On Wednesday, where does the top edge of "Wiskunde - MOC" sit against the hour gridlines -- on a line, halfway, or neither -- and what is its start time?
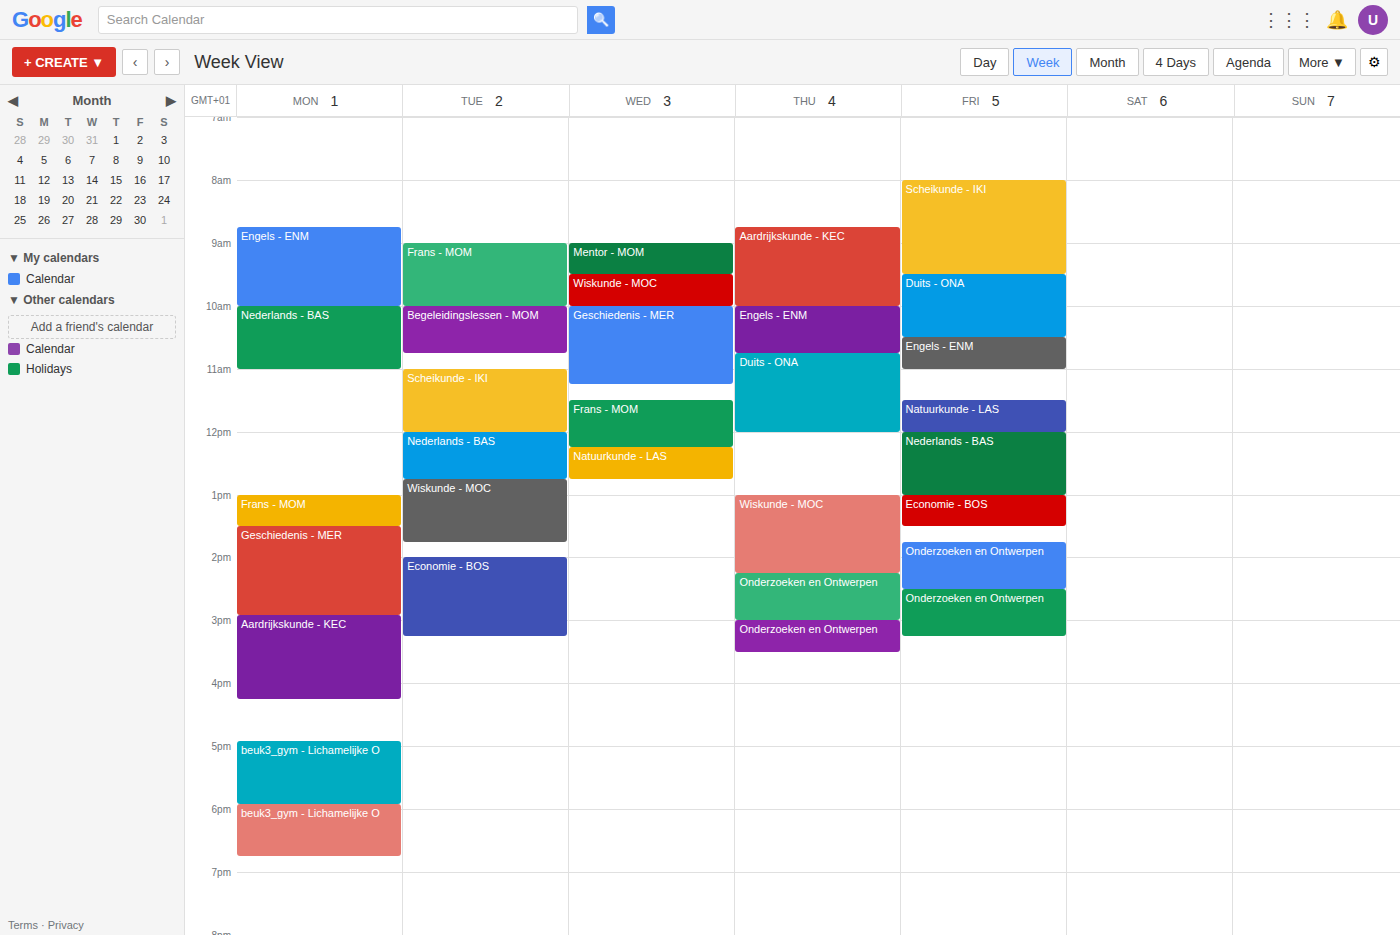
9:30 AM -- halfway between the 9 AM and 10 AM lines.